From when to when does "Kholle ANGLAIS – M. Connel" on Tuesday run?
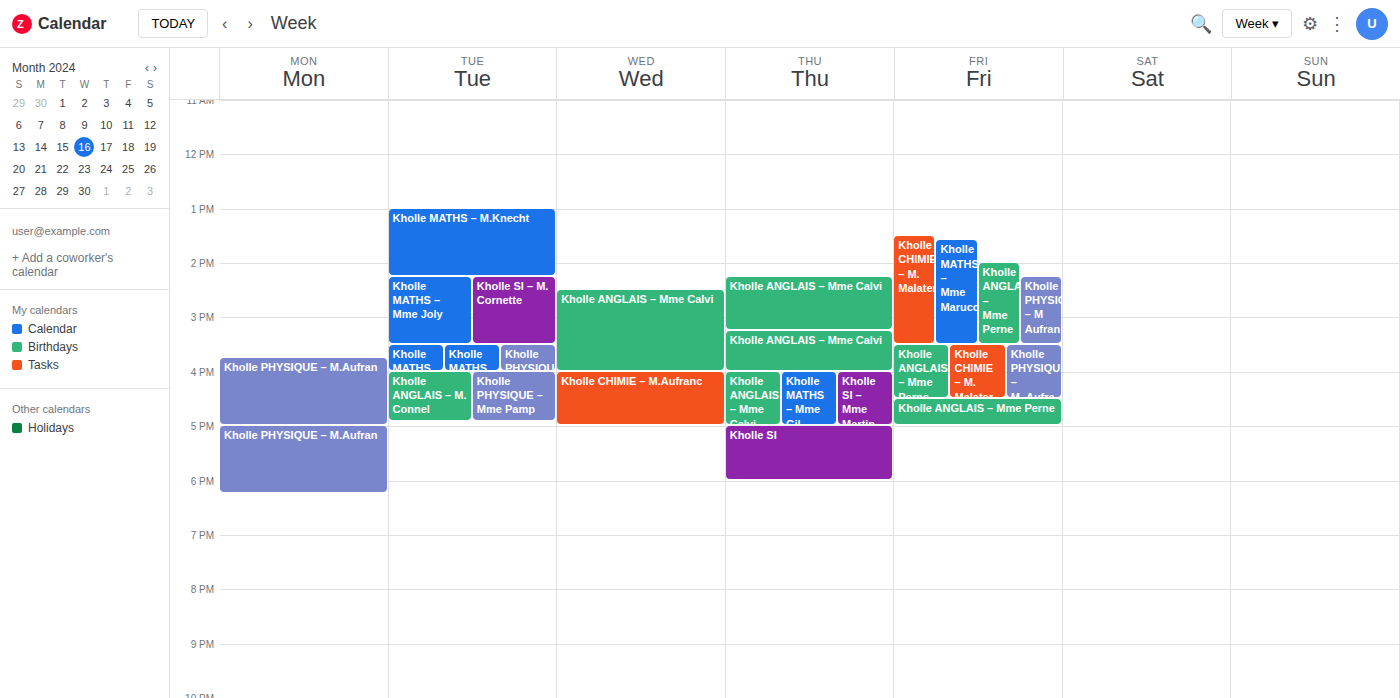
16:00 to 16:55